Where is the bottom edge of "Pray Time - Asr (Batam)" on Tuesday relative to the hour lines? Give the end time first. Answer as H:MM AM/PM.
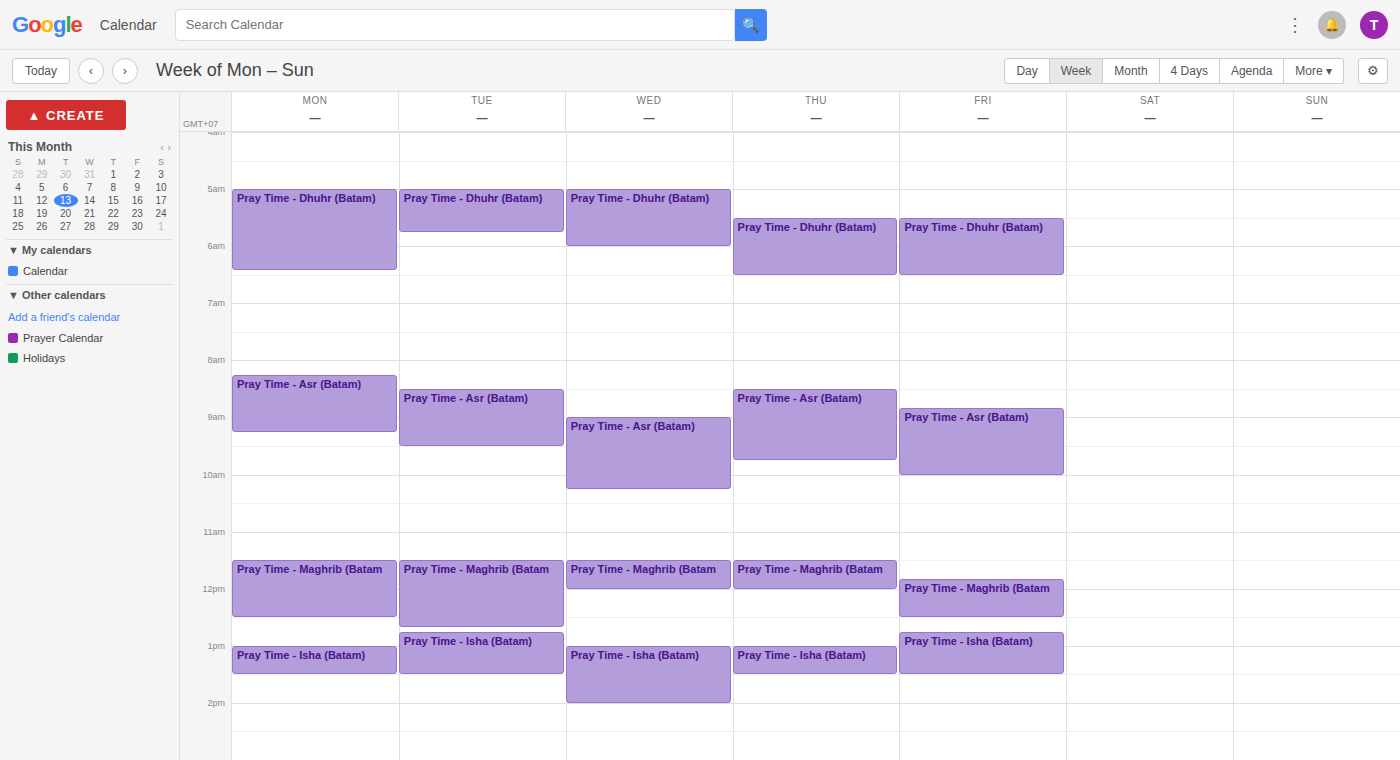
9:30 AM -- halfway between the 9 AM and 10 AM lines.